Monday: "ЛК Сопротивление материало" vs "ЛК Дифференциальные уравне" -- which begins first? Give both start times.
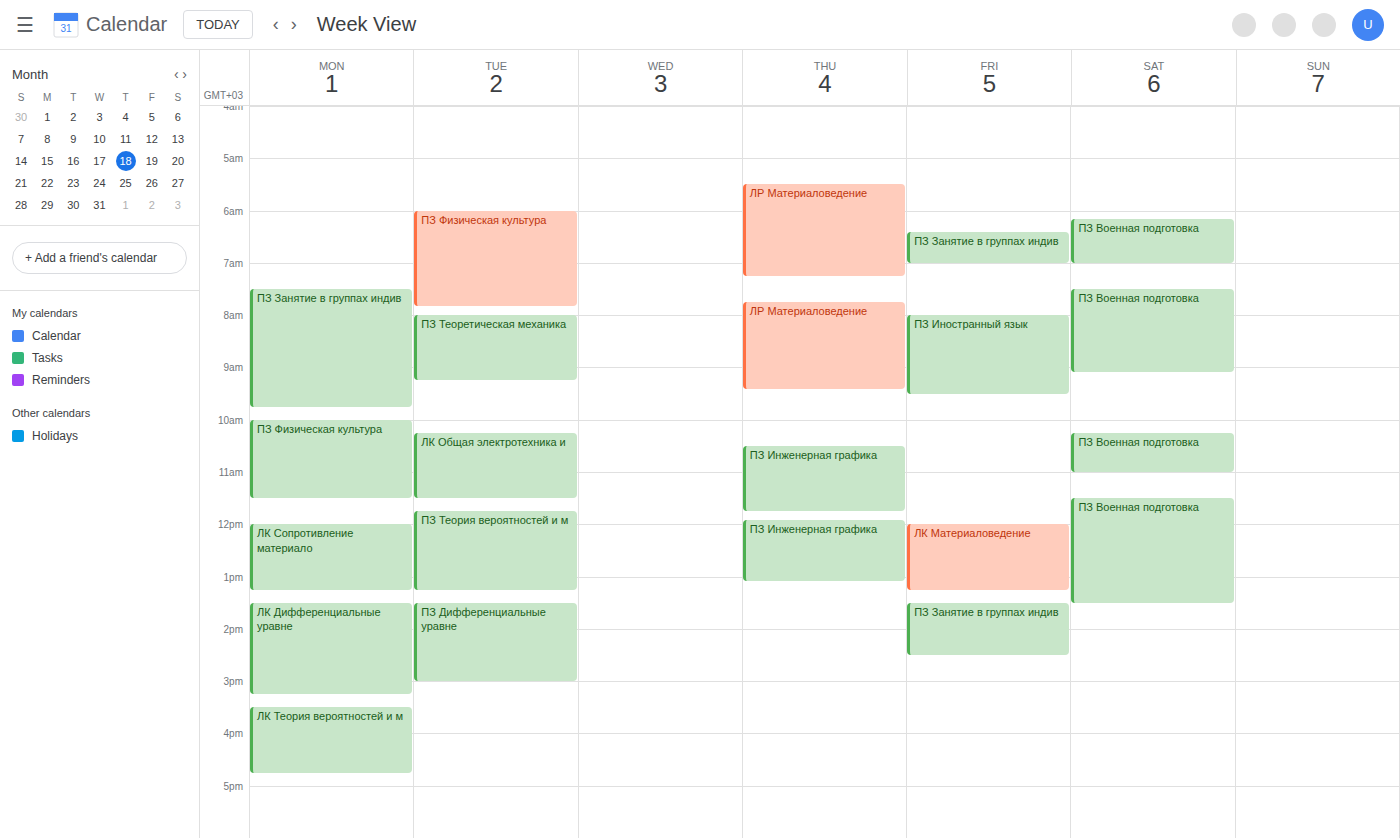
"ЛК Сопротивление материало" 12:00 PM; "ЛК Дифференциальные уравне" 1:30 PM.